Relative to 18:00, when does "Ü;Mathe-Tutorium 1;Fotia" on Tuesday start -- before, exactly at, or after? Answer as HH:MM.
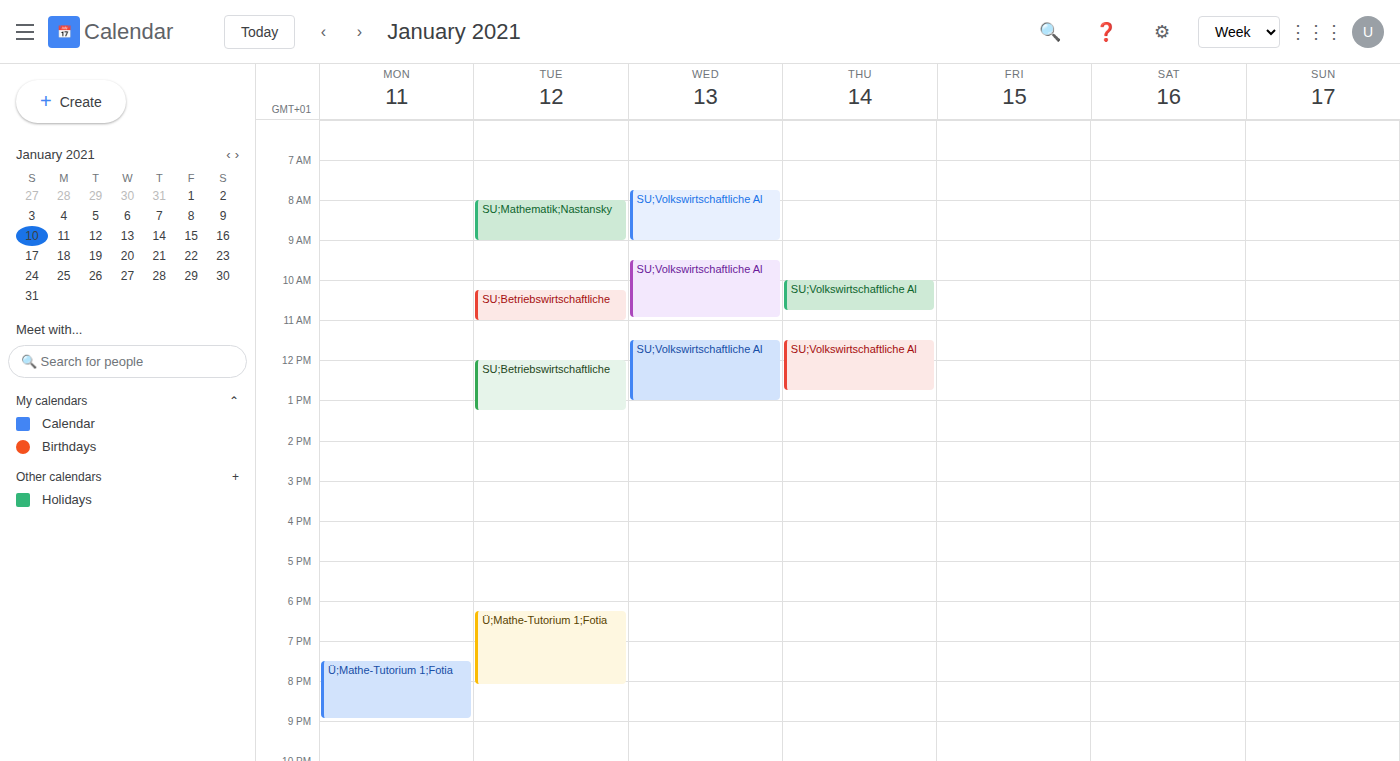
18:15 -- after 18:00, 15 minutes below the 18:00 line.